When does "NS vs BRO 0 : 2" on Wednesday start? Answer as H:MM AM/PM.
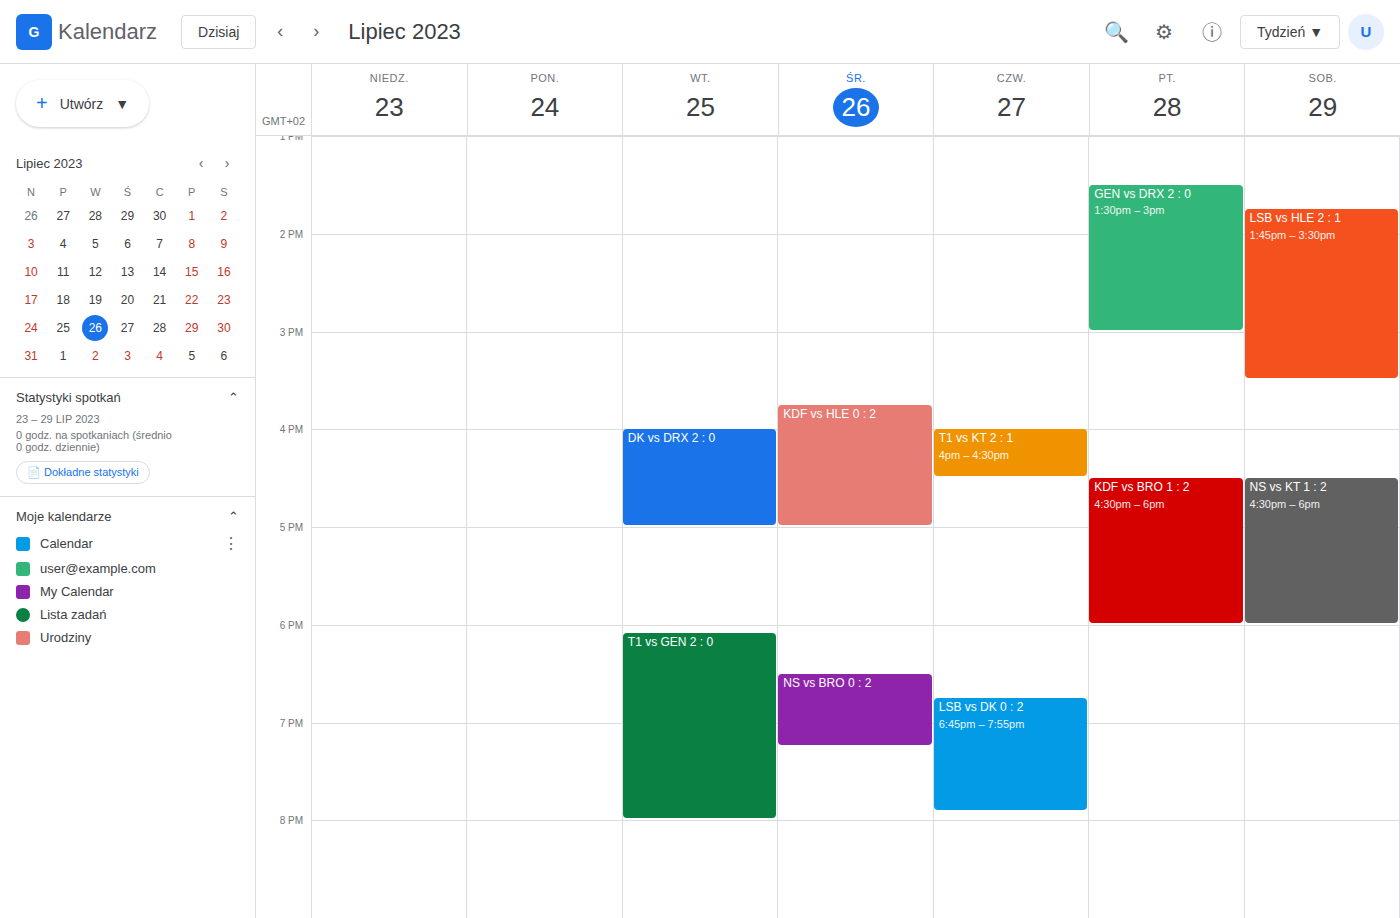
6:30 PM